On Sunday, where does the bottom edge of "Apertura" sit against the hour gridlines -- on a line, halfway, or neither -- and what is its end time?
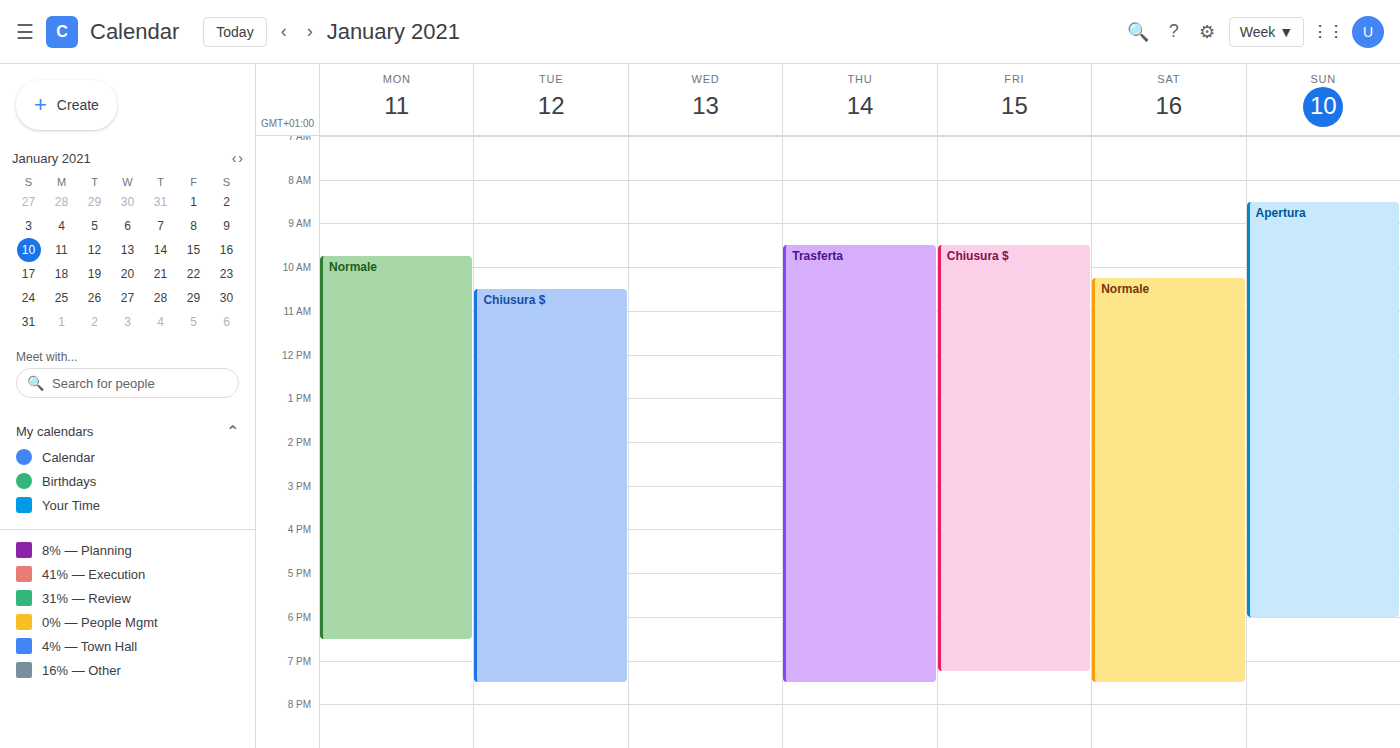
6:00 PM -- exactly on the 6 PM line.